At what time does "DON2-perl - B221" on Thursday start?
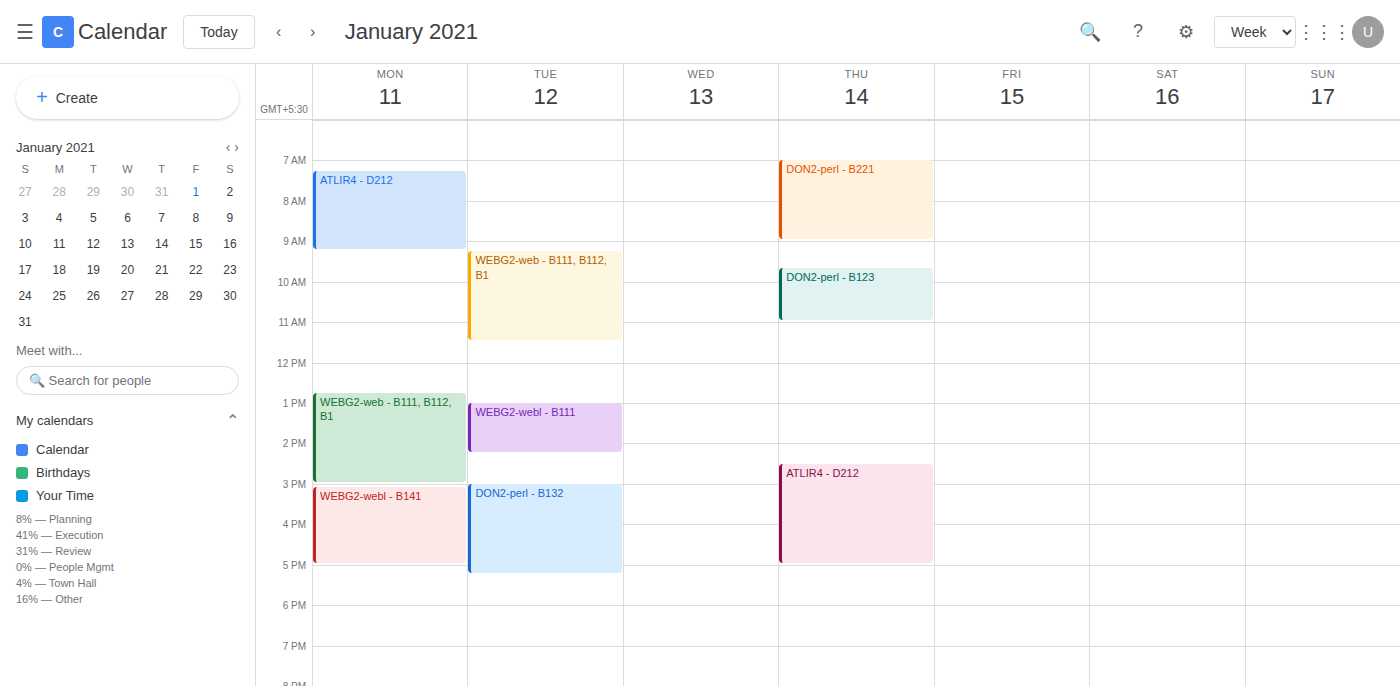
7:00 AM